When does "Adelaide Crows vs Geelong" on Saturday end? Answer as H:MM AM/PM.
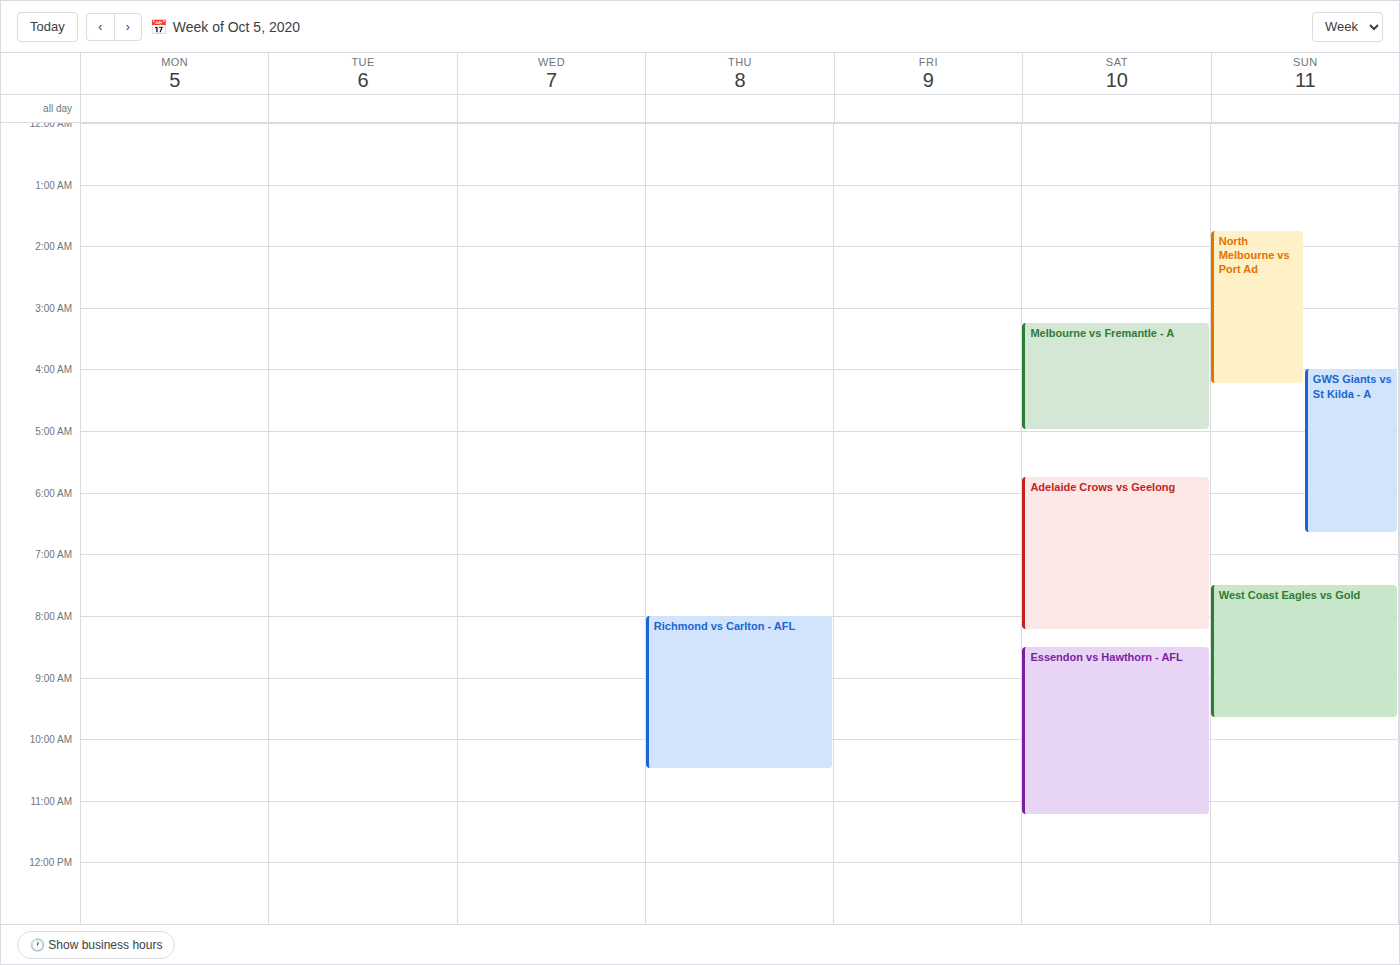
8:15 AM